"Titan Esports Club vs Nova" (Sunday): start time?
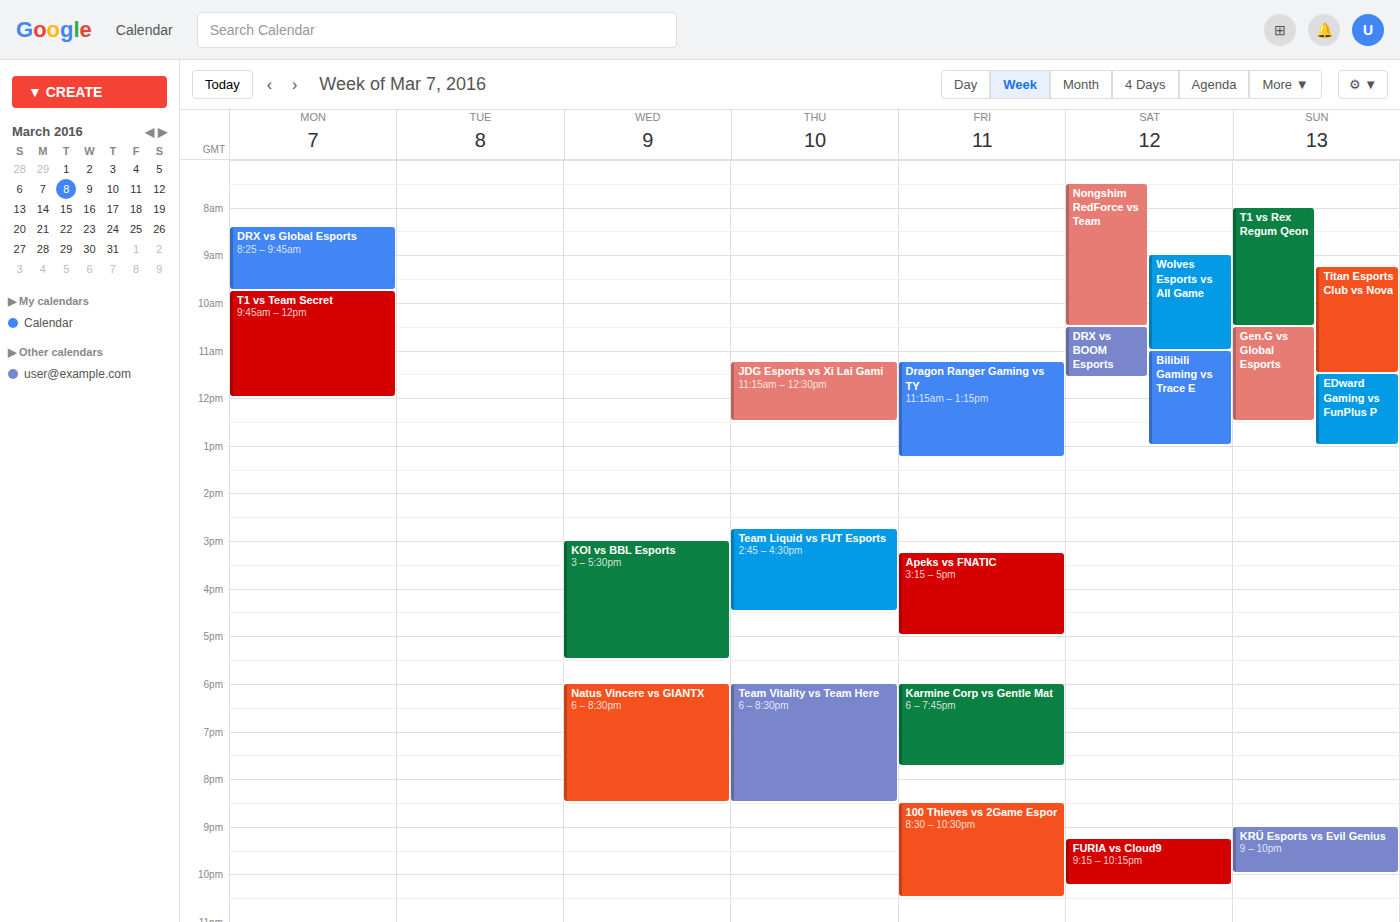
9:15 AM